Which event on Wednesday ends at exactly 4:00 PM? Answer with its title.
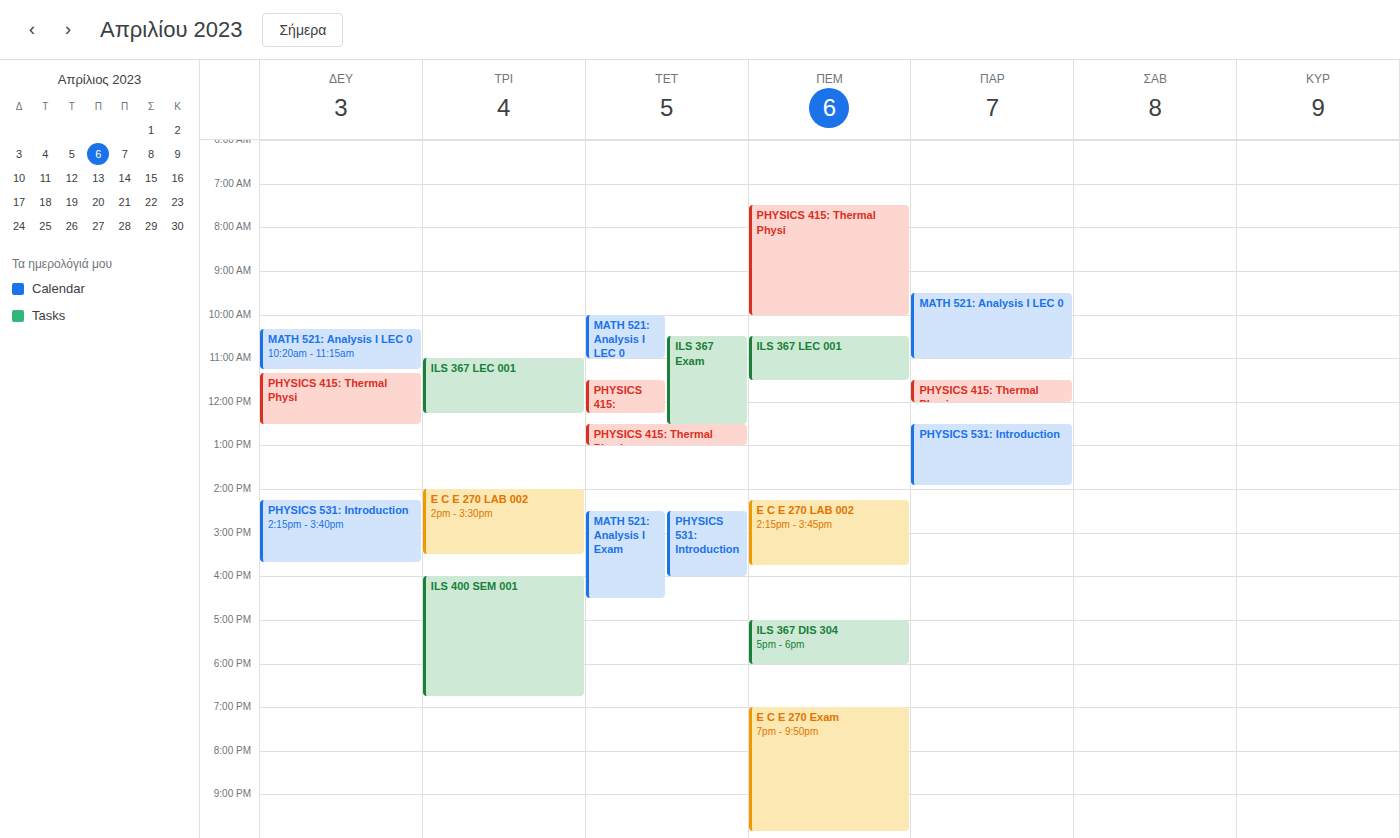
"PHYSICS 531: Introduction"